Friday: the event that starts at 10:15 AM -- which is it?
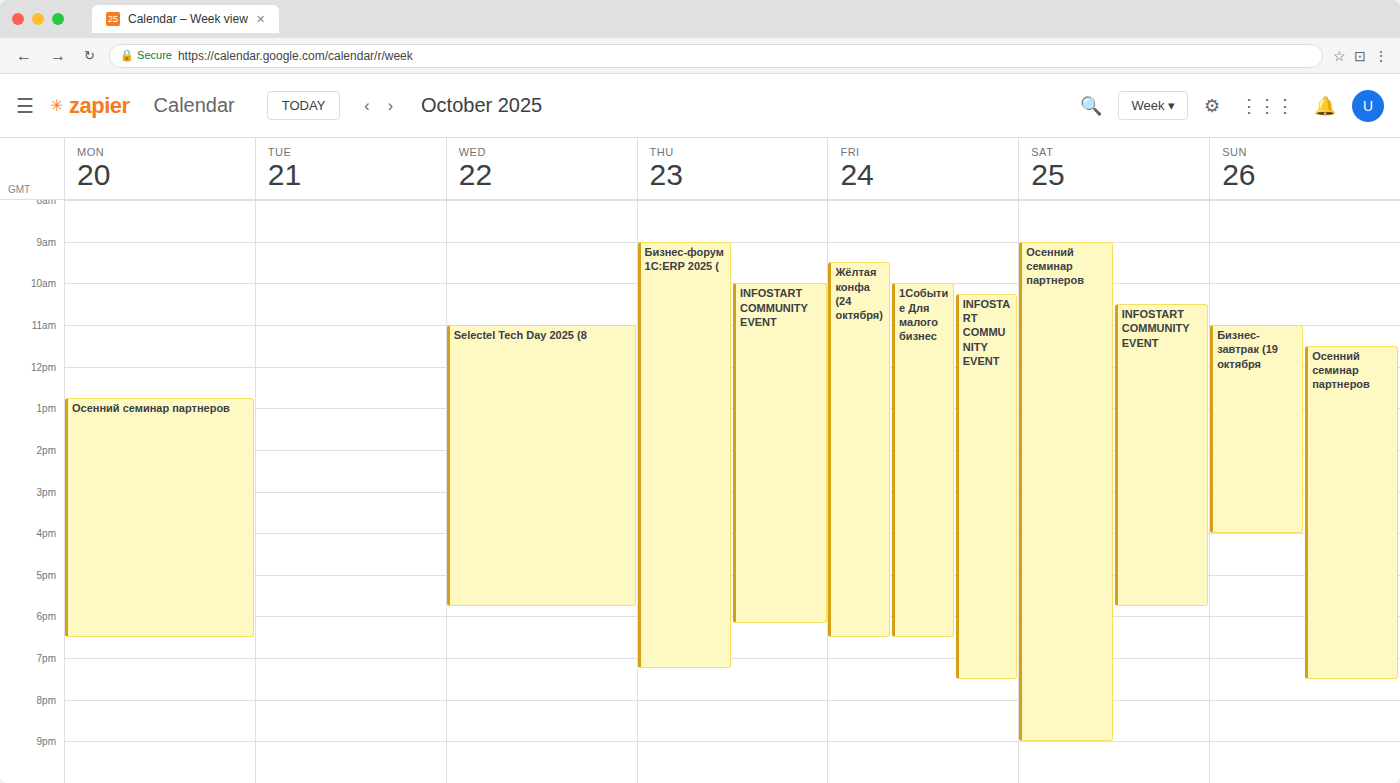
"INFOSTART COMMUNITY EVENT"